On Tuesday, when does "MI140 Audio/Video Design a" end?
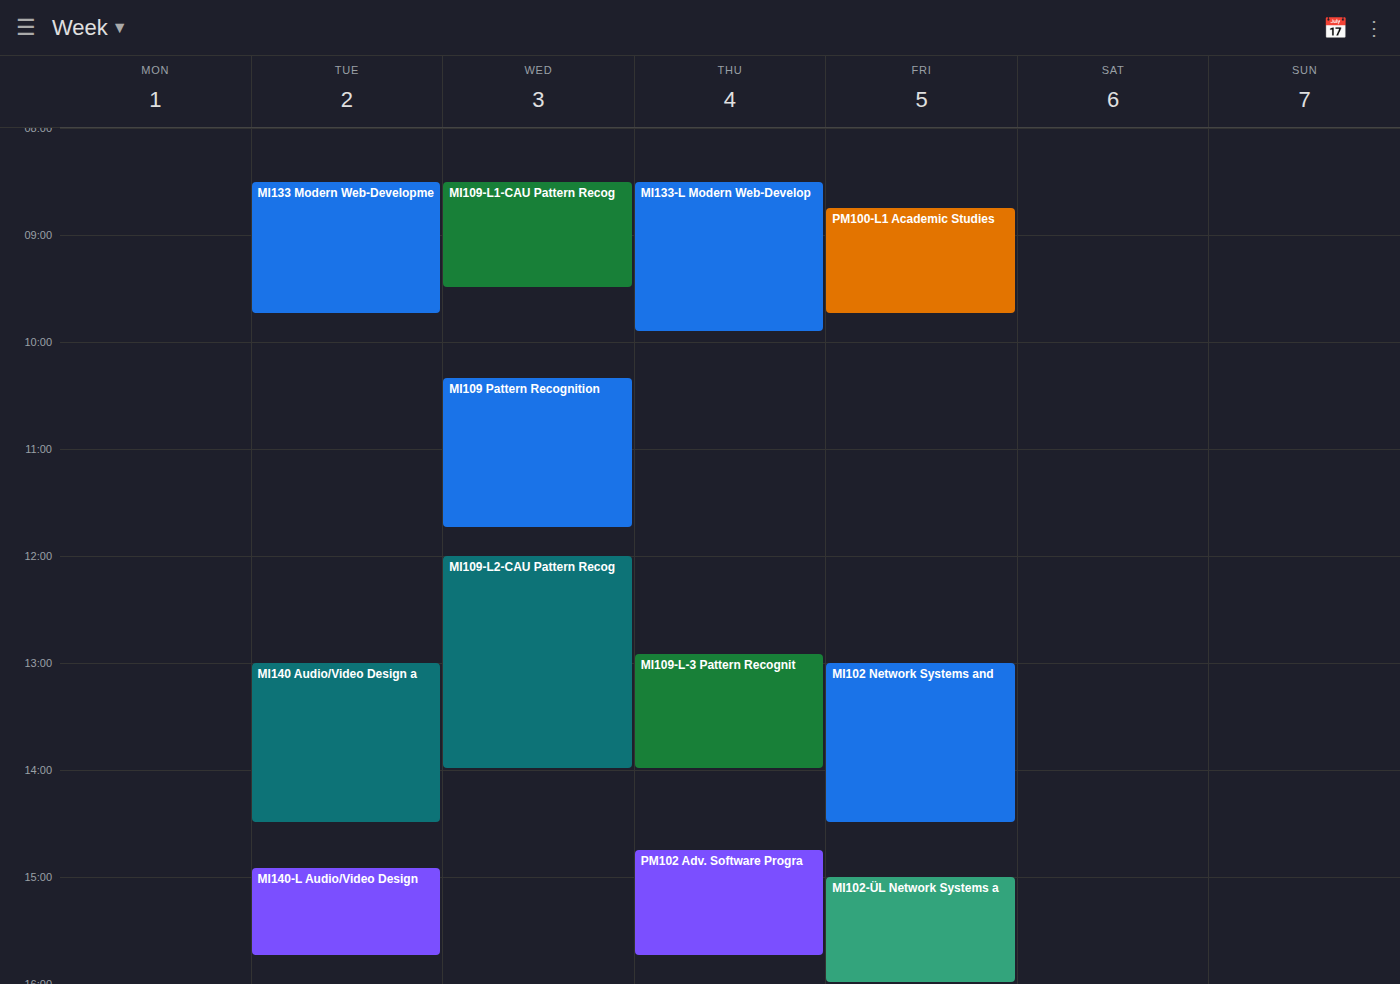
2:30 PM